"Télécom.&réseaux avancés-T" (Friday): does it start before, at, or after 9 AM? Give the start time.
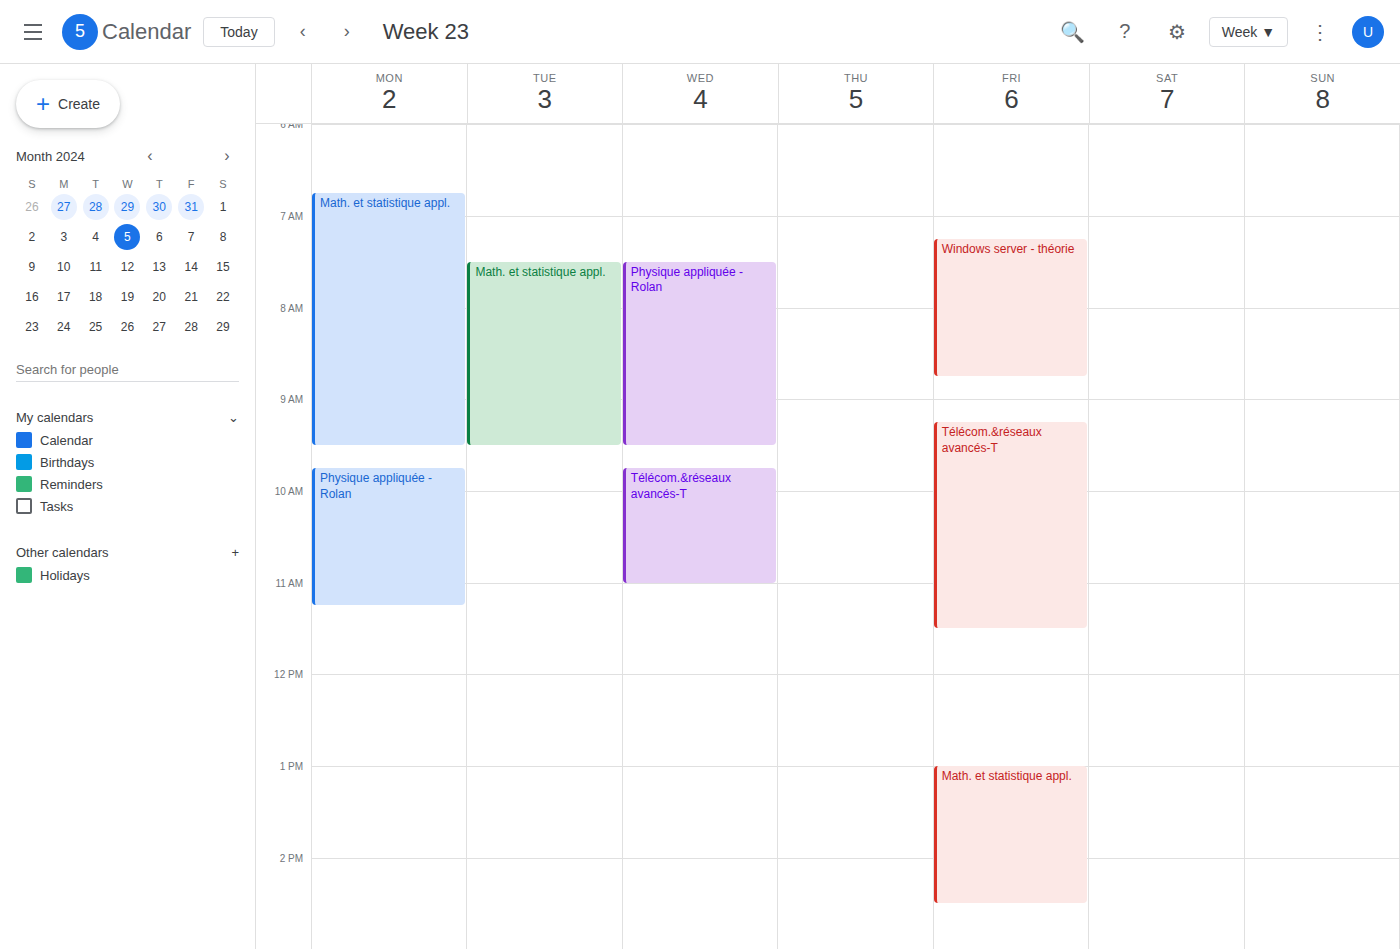
9:15 AM -- after 9 AM, 15 minutes below the 9 AM line.